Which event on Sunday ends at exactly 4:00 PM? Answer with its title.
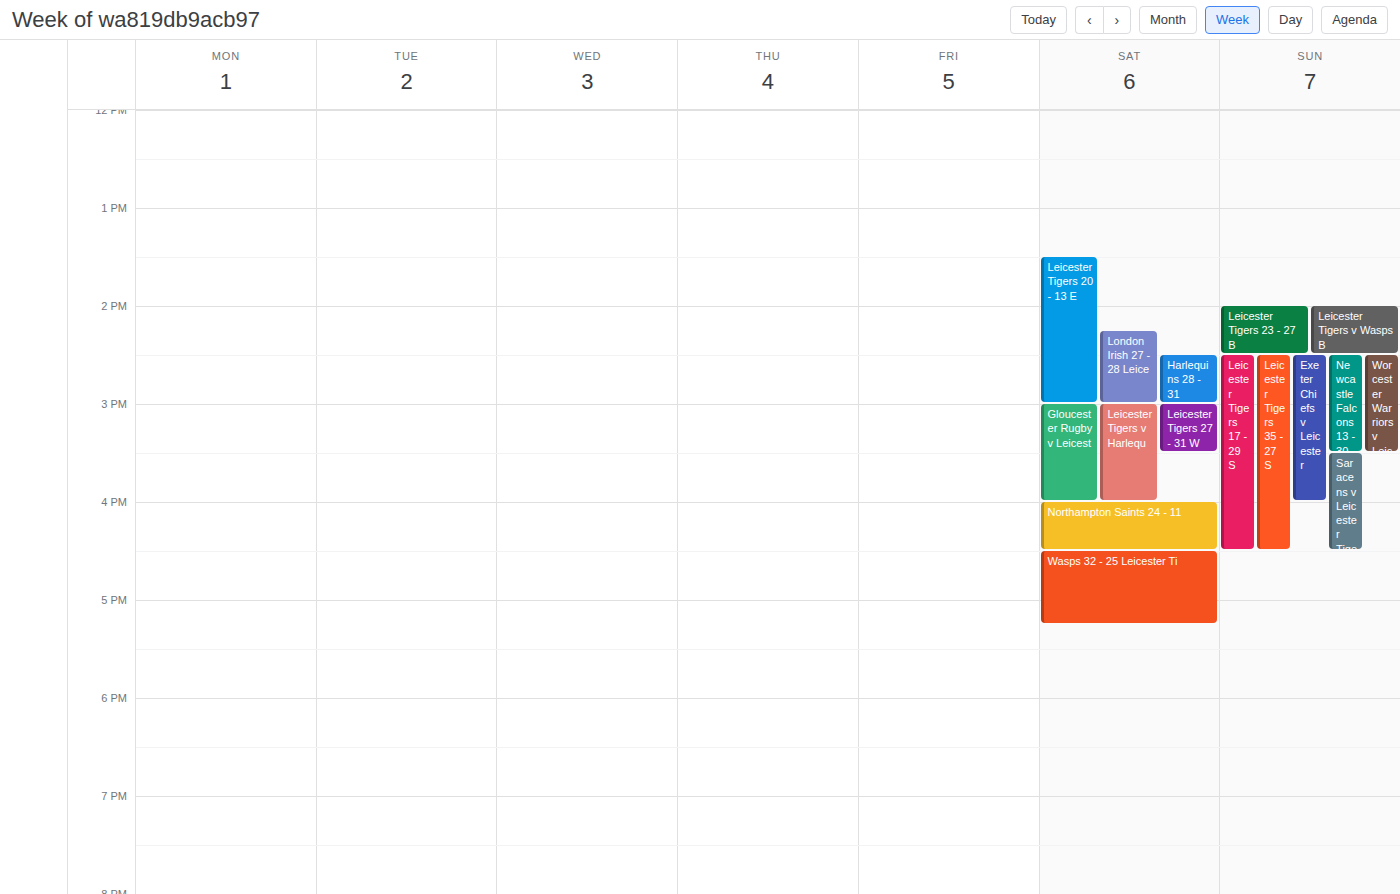
"Exeter Chiefs v Leicester"